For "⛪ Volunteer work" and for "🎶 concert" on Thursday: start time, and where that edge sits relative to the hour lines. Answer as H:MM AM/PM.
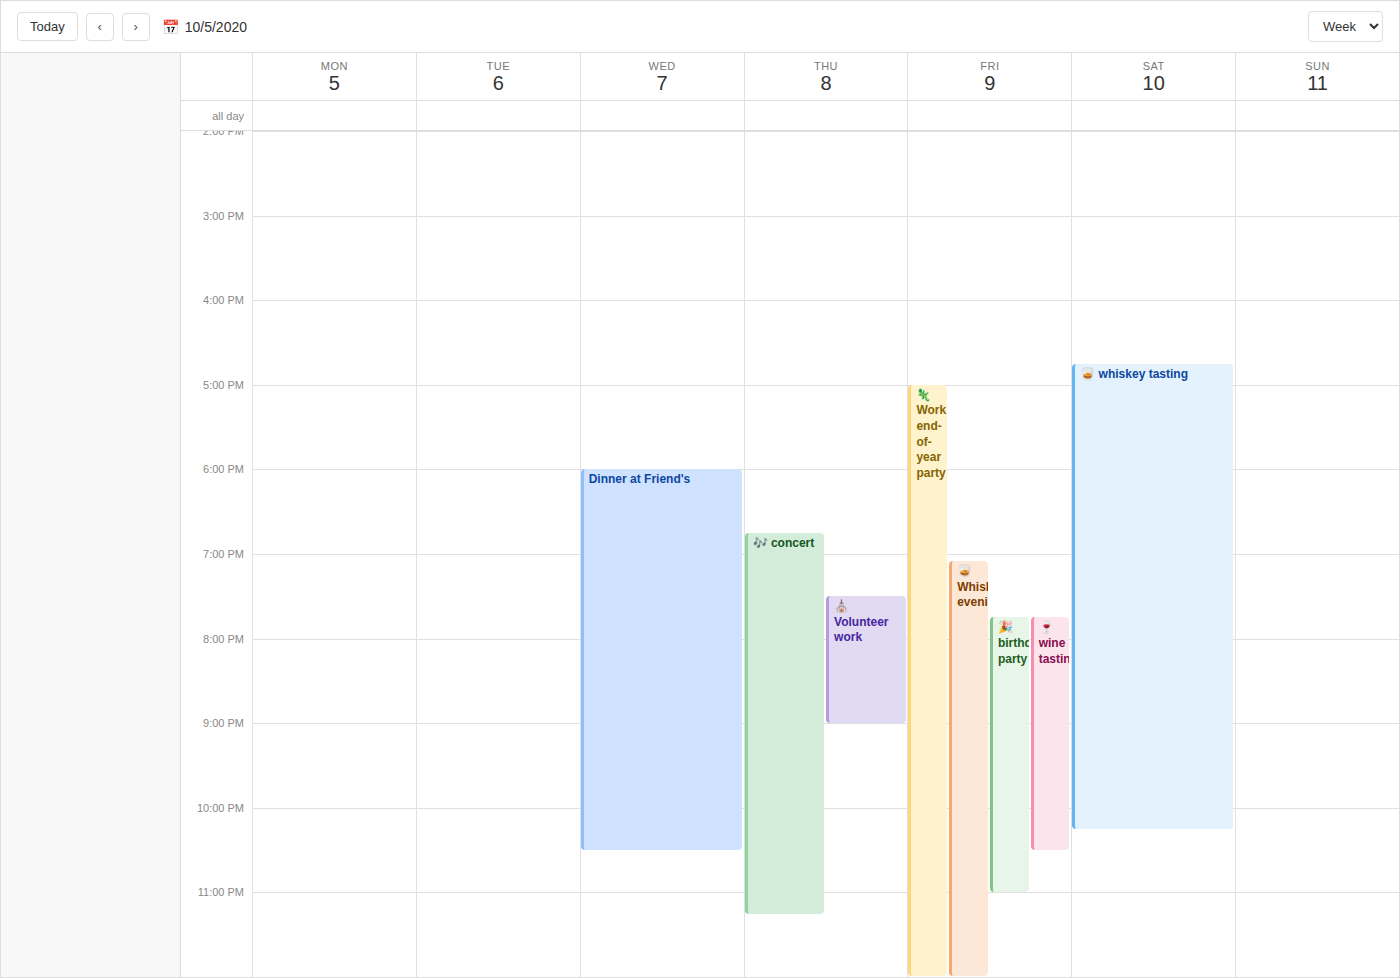
"⛪ Volunteer work": 7:30 PM, halfway between the 7 PM and 8 PM lines. "🎶 concert": 6:45 PM, neither: three quarters of the way from the 6 PM line to the 7 PM line.